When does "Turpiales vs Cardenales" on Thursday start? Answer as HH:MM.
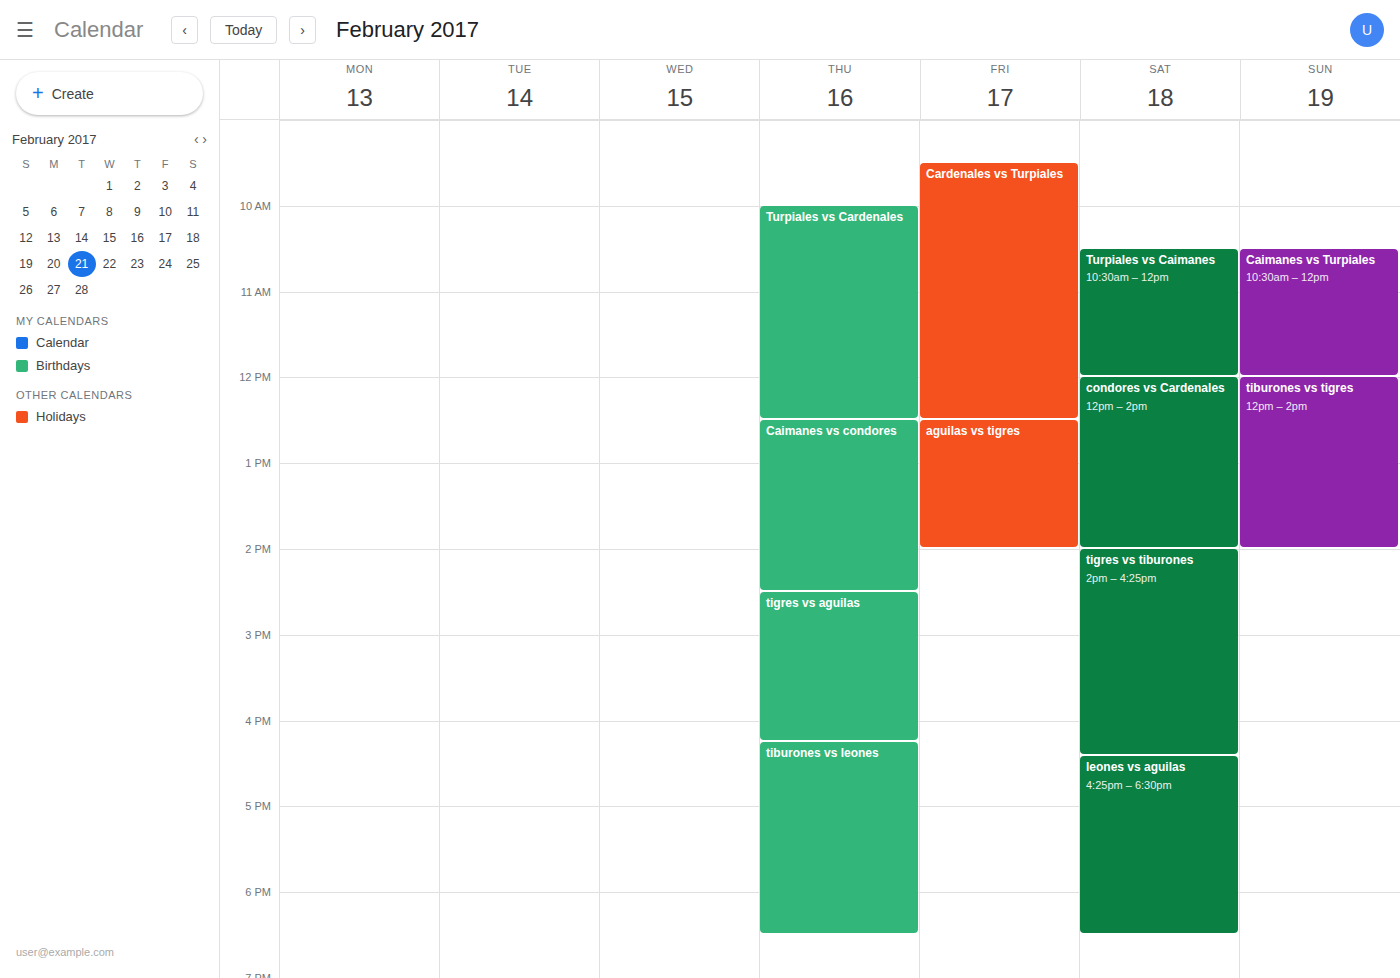
10:00